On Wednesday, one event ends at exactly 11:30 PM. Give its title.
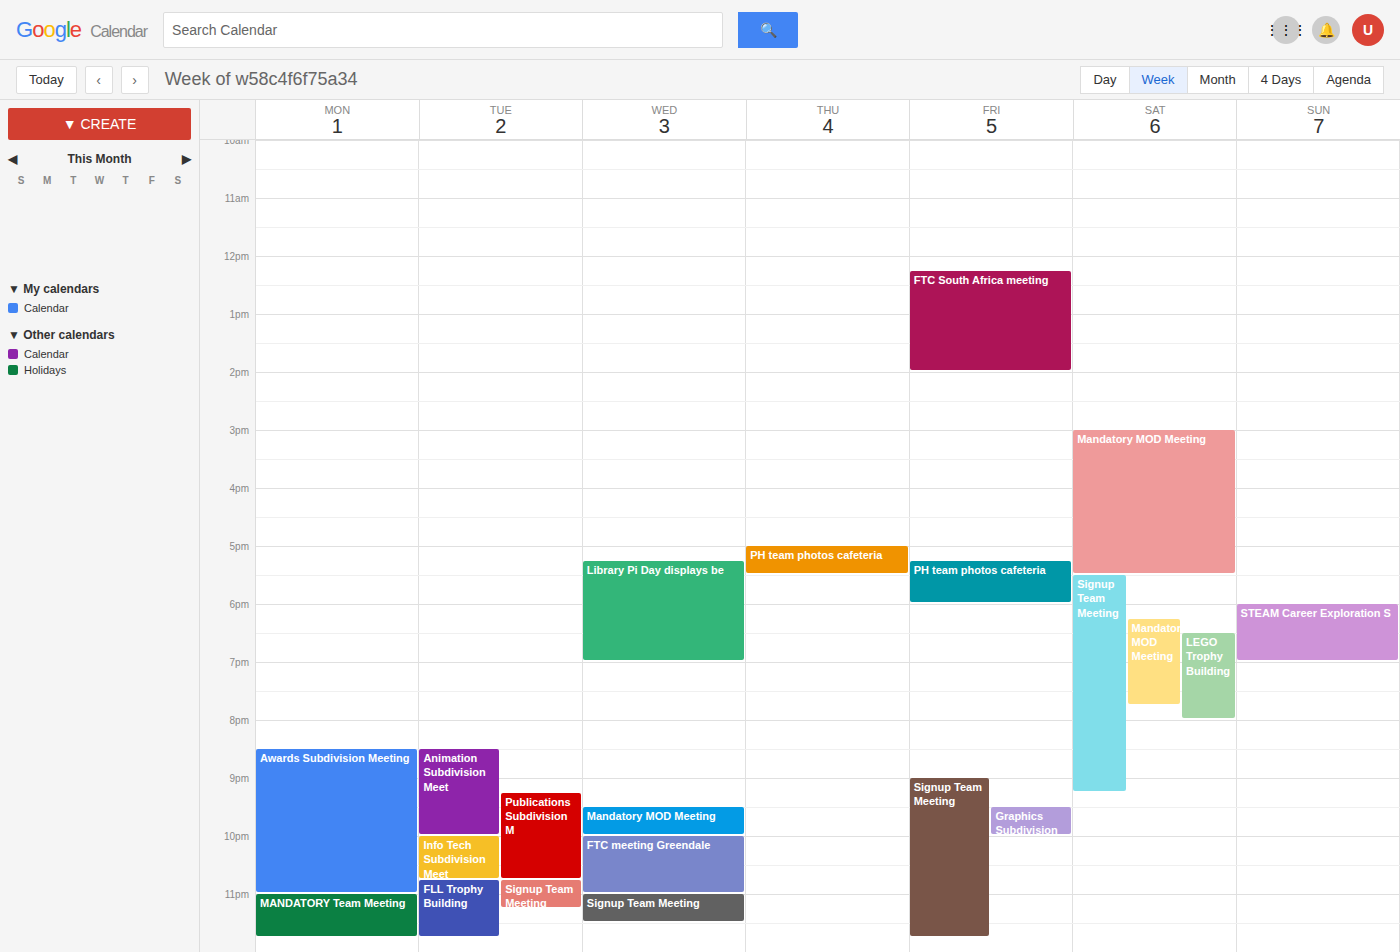
"Signup Team Meeting"